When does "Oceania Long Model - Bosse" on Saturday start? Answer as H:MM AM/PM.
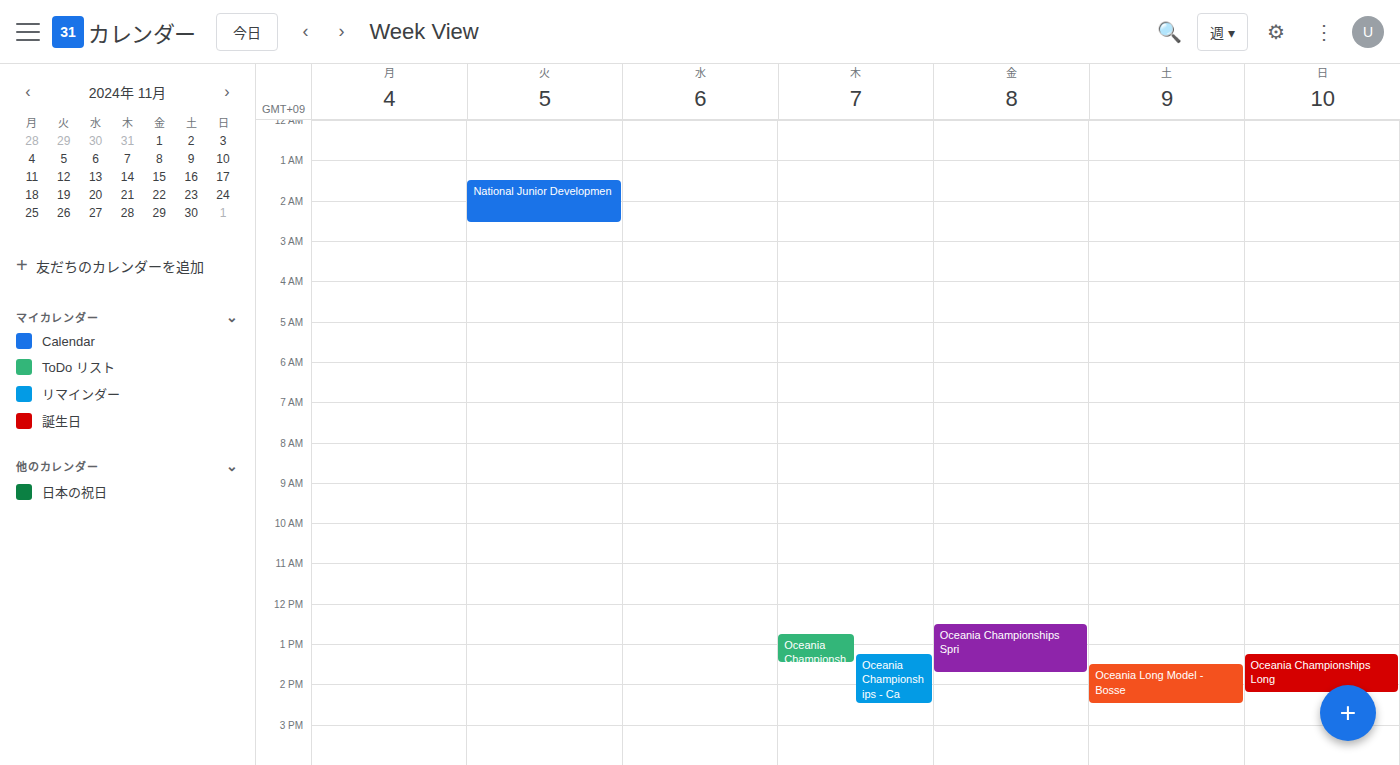
1:30 PM